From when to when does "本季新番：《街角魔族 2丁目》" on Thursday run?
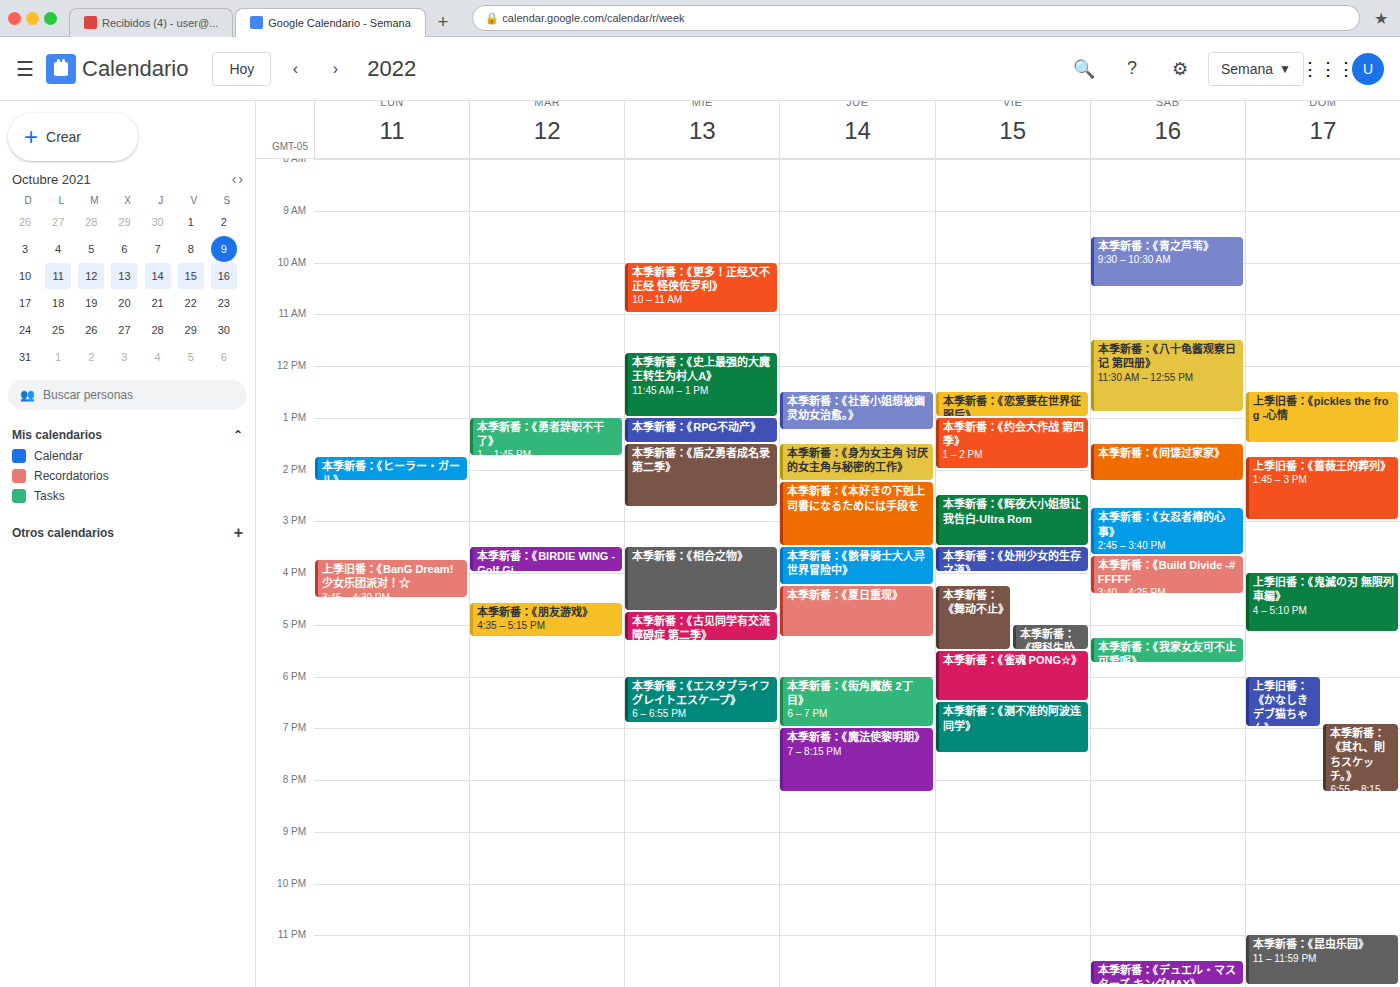
6:00 PM to 7:00 PM